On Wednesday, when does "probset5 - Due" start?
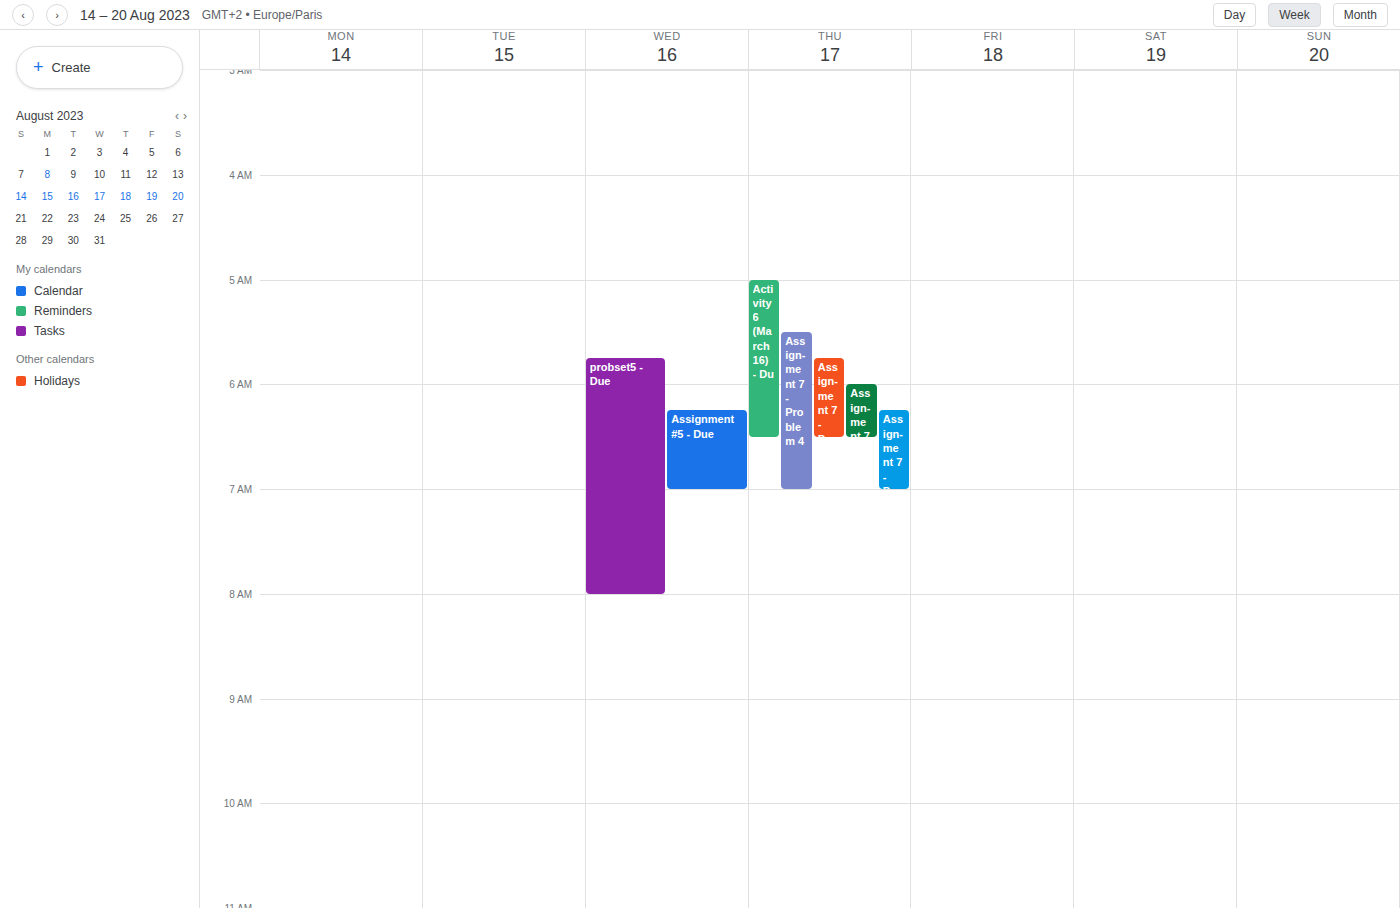
5:45 AM